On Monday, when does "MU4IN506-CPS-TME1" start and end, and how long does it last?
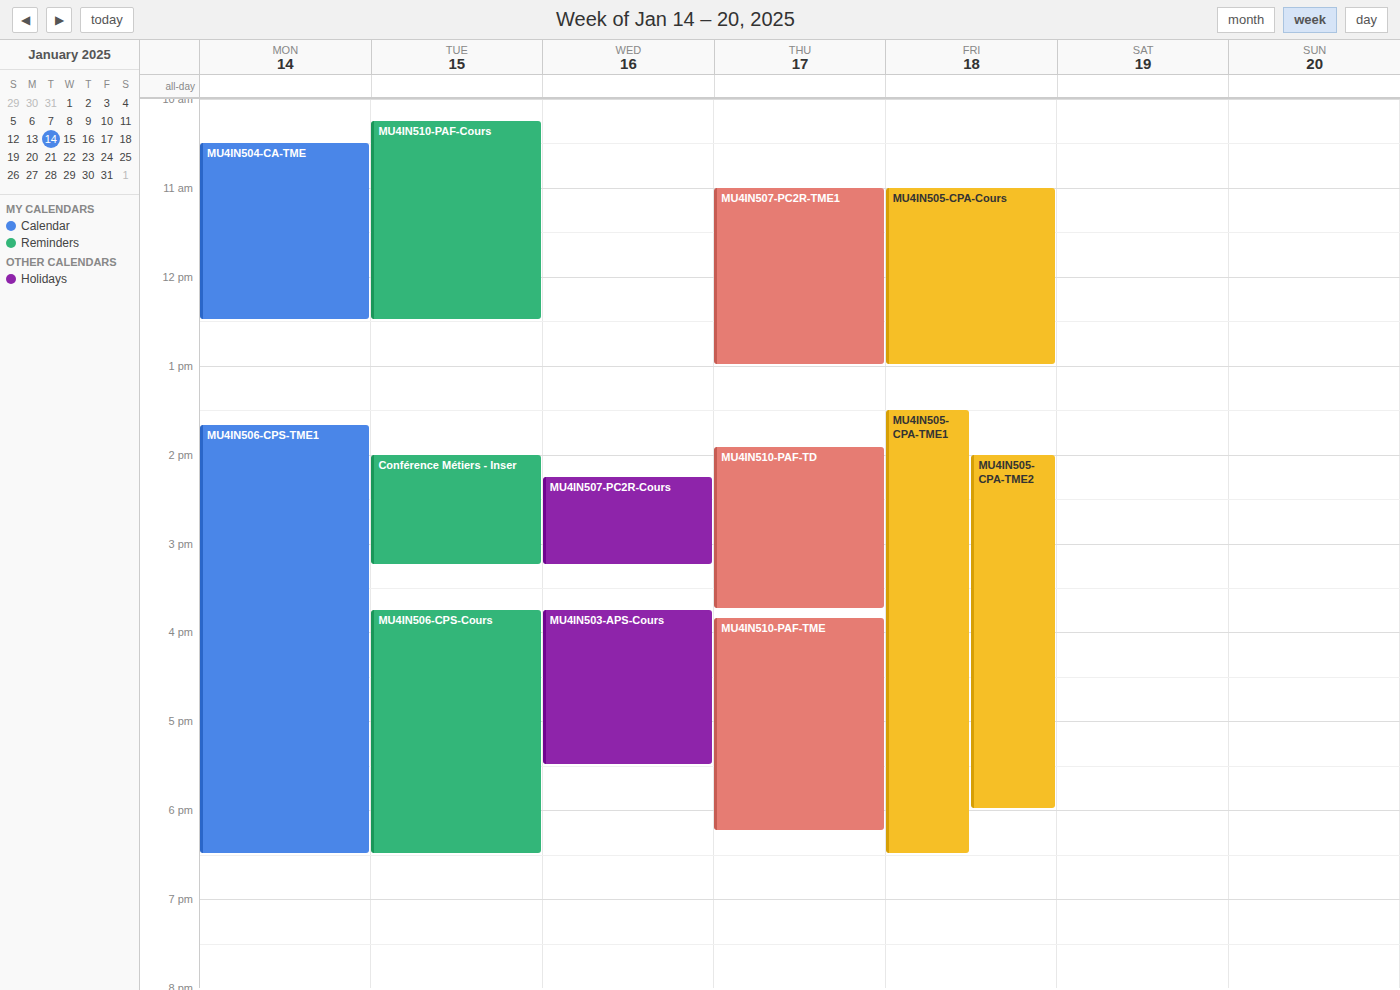
1:40 PM to 6:30 PM, 4 hours 50 minutes